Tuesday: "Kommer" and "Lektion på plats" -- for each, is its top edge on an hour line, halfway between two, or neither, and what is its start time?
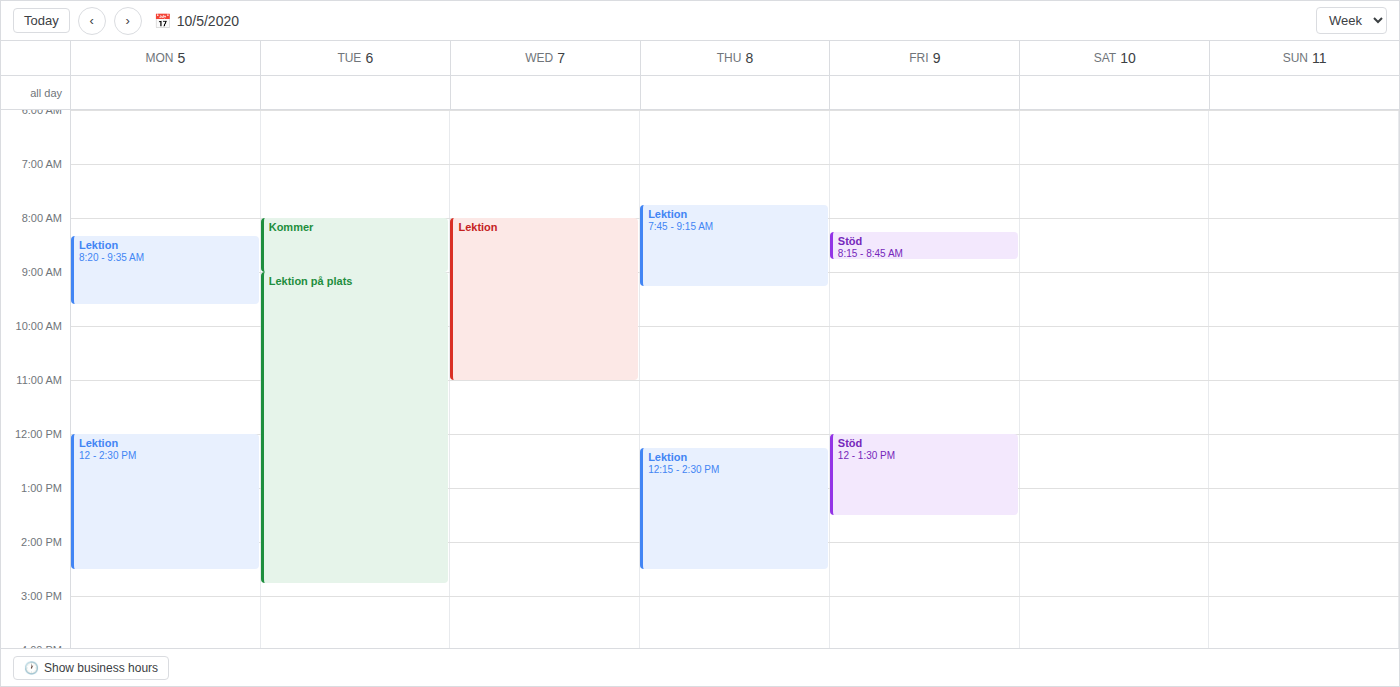
"Kommer": 8:00 AM, exactly on the 8 AM line. "Lektion på plats": 9:00 AM, exactly on the 9 AM line.